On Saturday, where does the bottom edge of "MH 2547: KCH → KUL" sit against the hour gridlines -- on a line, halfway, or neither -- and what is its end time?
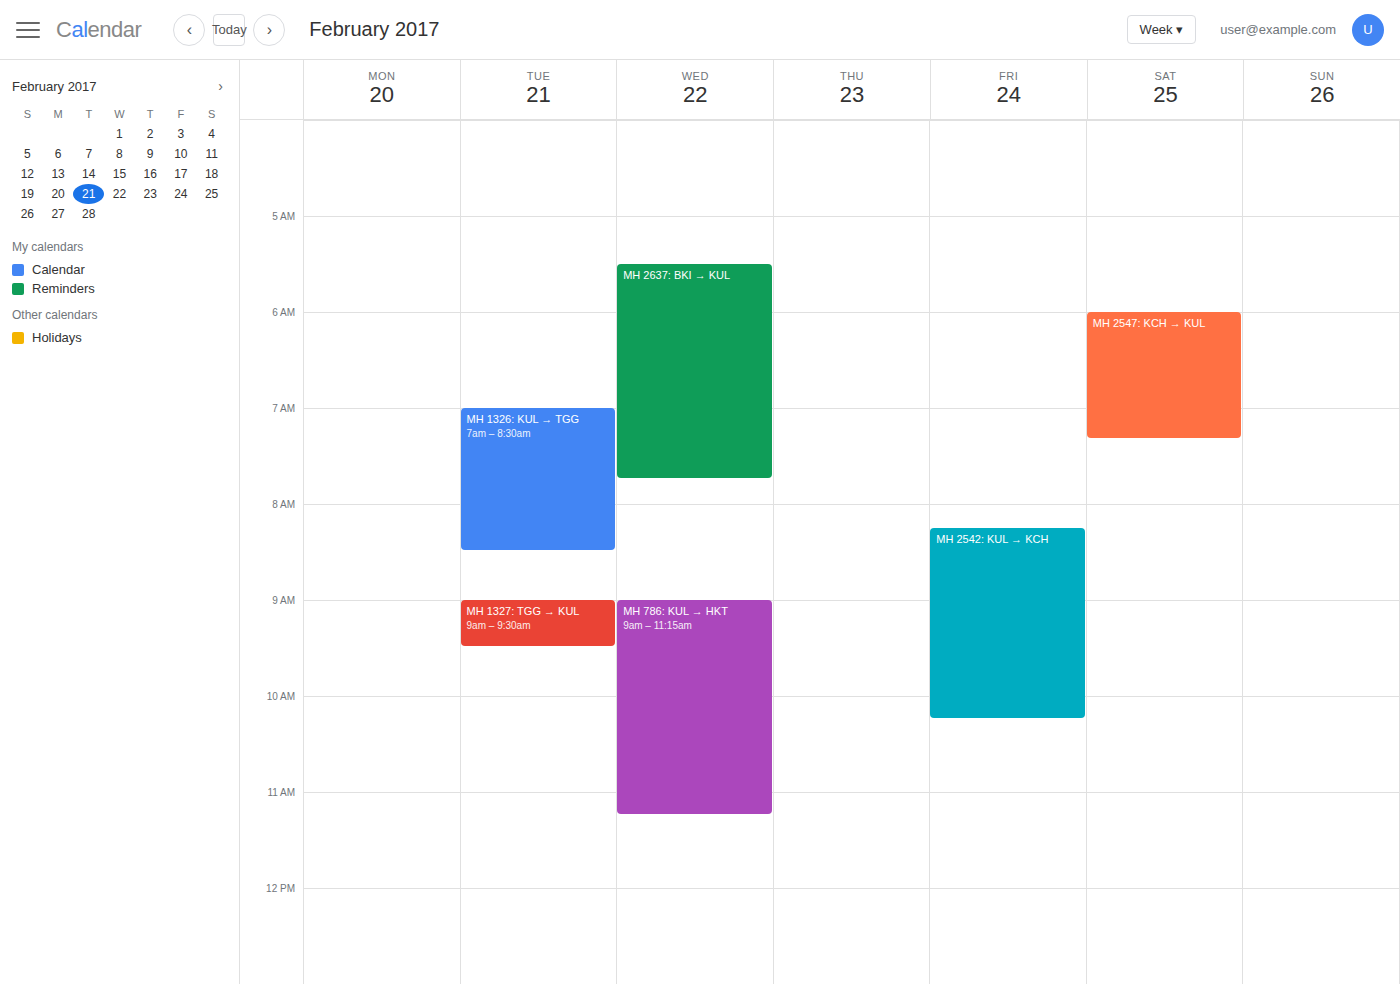
7:20 AM -- neither: 20 minutes below the 7 AM line and 40 minutes above the 8 AM line.